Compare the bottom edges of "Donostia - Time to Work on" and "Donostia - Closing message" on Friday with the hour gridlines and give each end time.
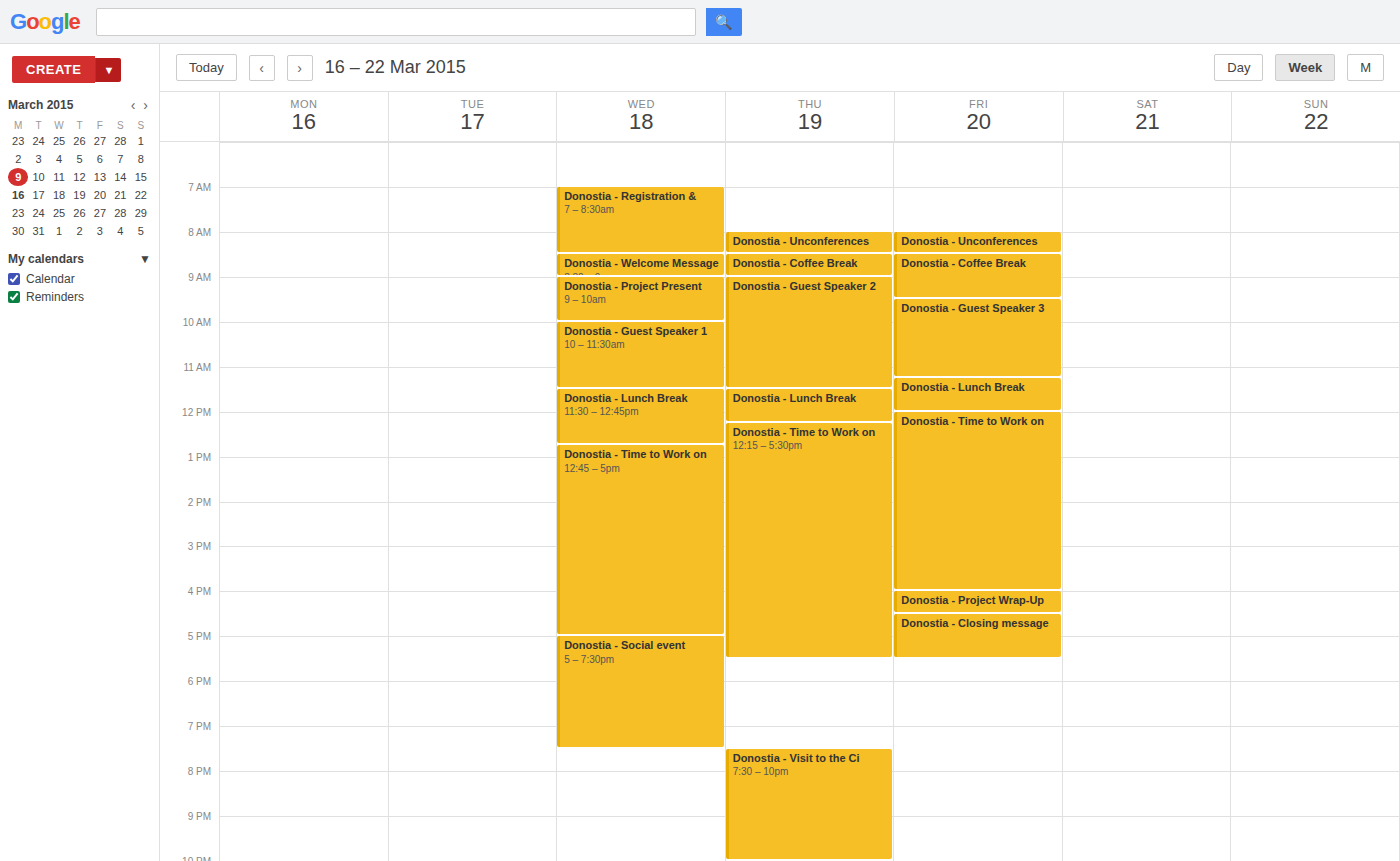
"Donostia - Time to Work on": 4:00 PM, exactly on the 4 PM line. "Donostia - Closing message": 5:30 PM, halfway between the 5 PM and 6 PM lines.